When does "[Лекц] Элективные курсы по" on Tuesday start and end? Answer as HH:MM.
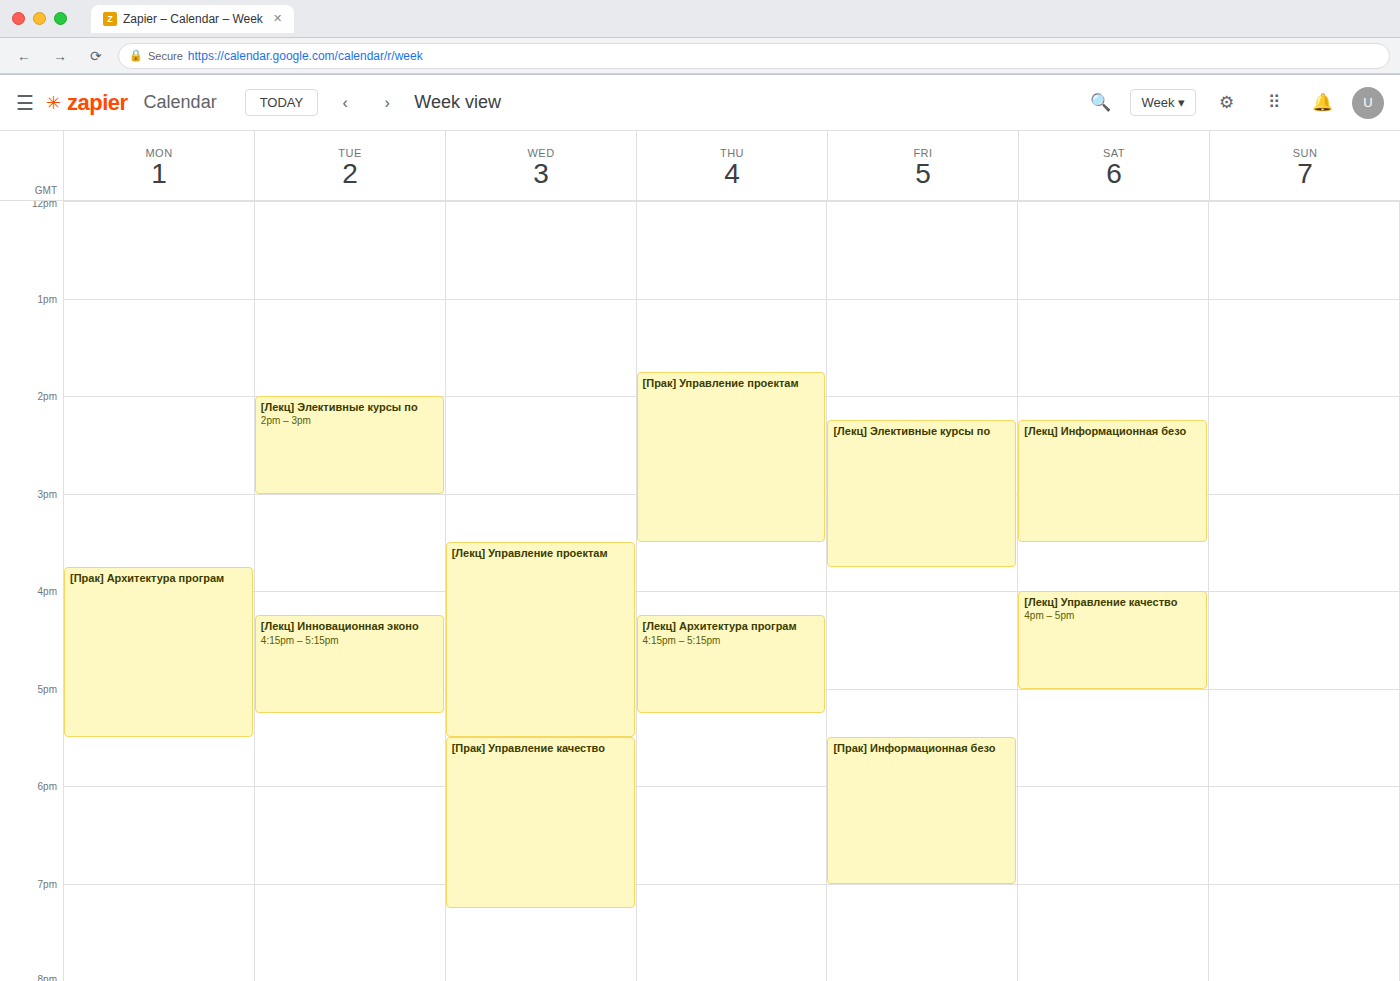
14:00 to 15:00